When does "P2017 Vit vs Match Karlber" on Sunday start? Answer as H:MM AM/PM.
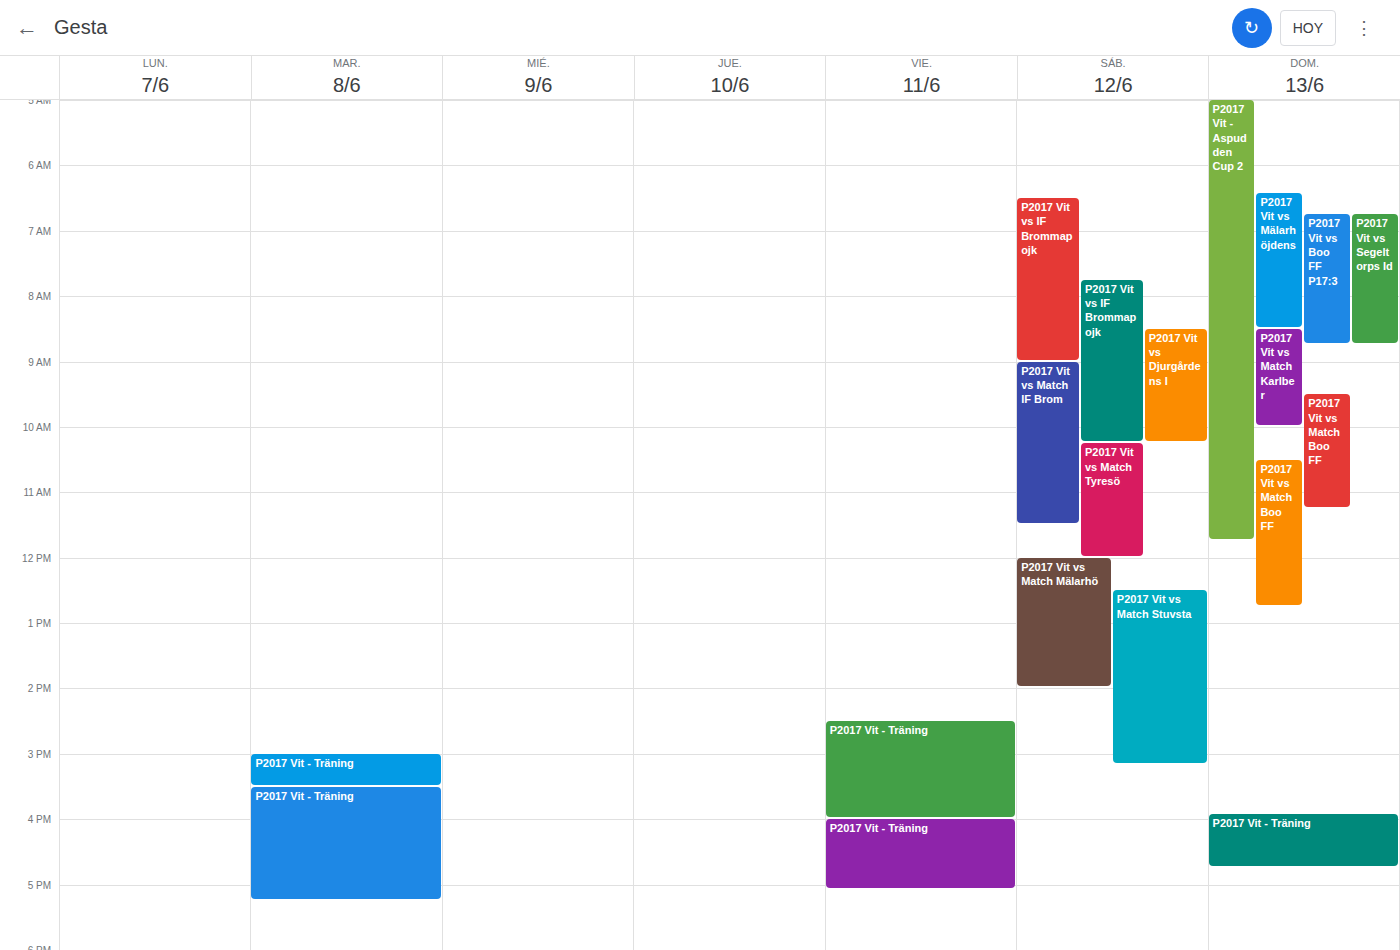
8:30 AM